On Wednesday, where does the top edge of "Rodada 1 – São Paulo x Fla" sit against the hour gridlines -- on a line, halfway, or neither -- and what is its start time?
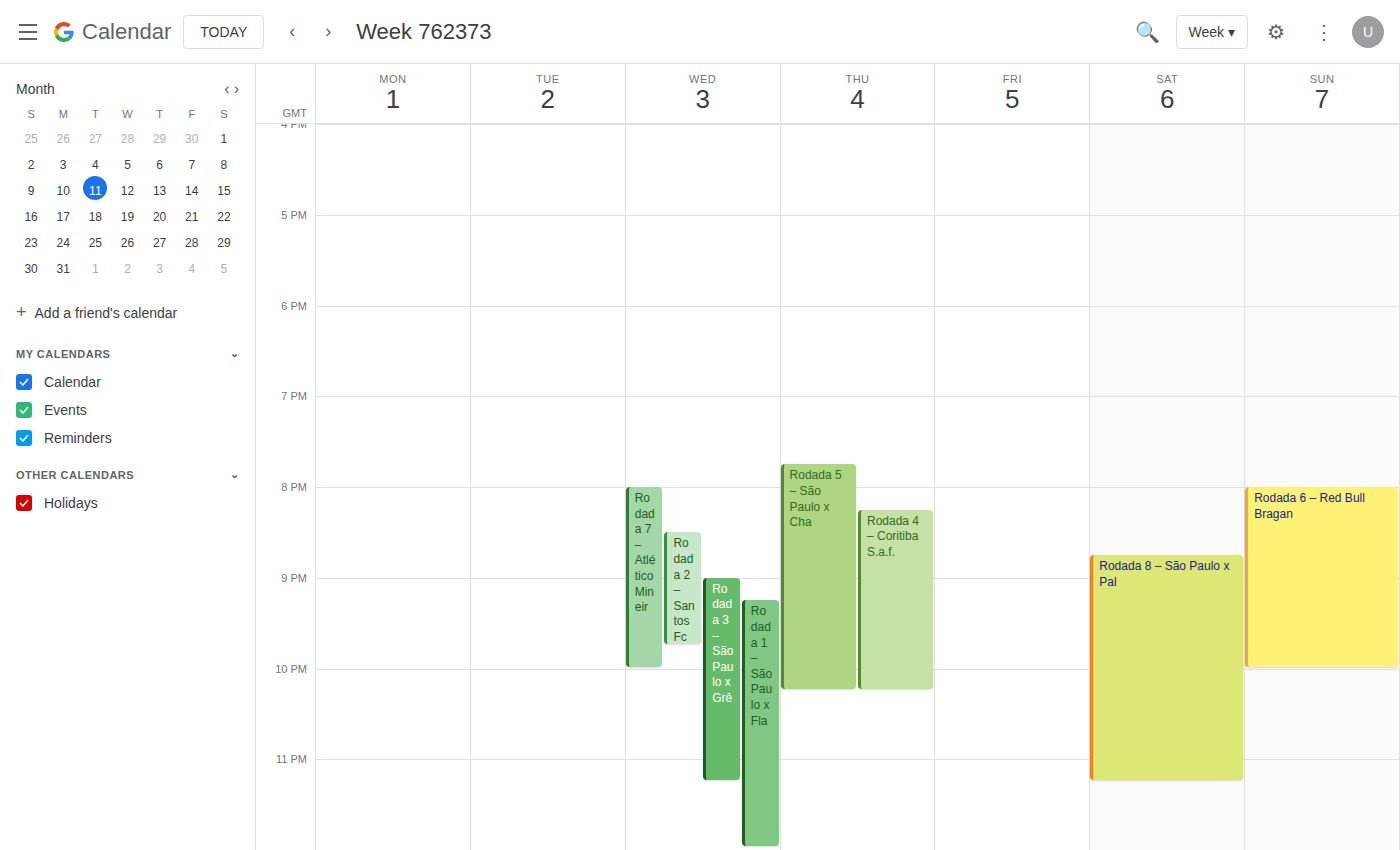
9:15 PM -- neither: a quarter of the way from the 9 PM line to the 10 PM line.